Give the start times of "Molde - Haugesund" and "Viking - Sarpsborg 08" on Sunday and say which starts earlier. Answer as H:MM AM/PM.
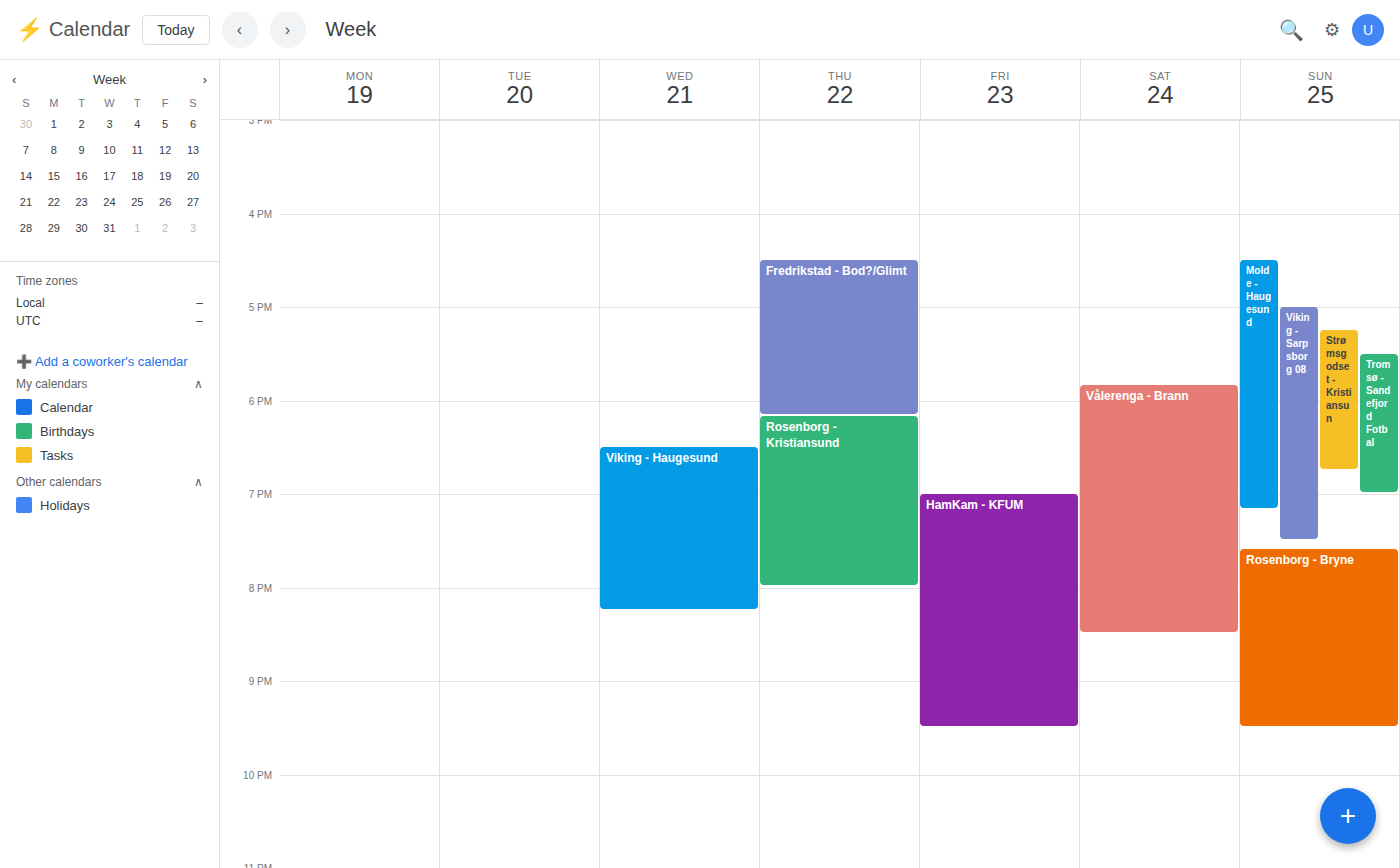
"Molde - Haugesund" 4:30 PM; "Viking - Sarpsborg 08" 5:00 PM.